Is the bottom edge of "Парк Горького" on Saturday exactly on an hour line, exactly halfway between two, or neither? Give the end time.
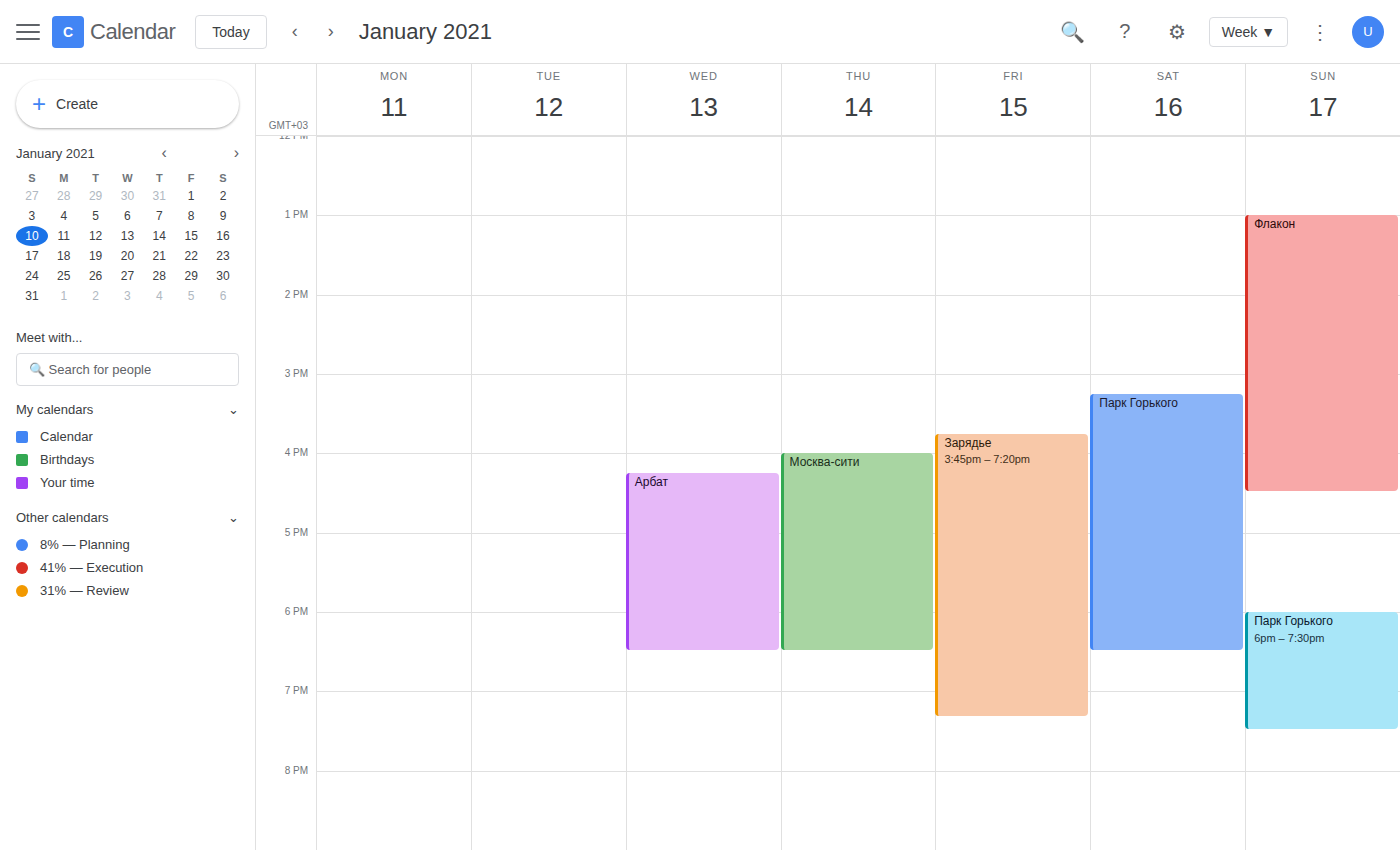
6:30 PM -- halfway between the 6 PM and 7 PM lines.